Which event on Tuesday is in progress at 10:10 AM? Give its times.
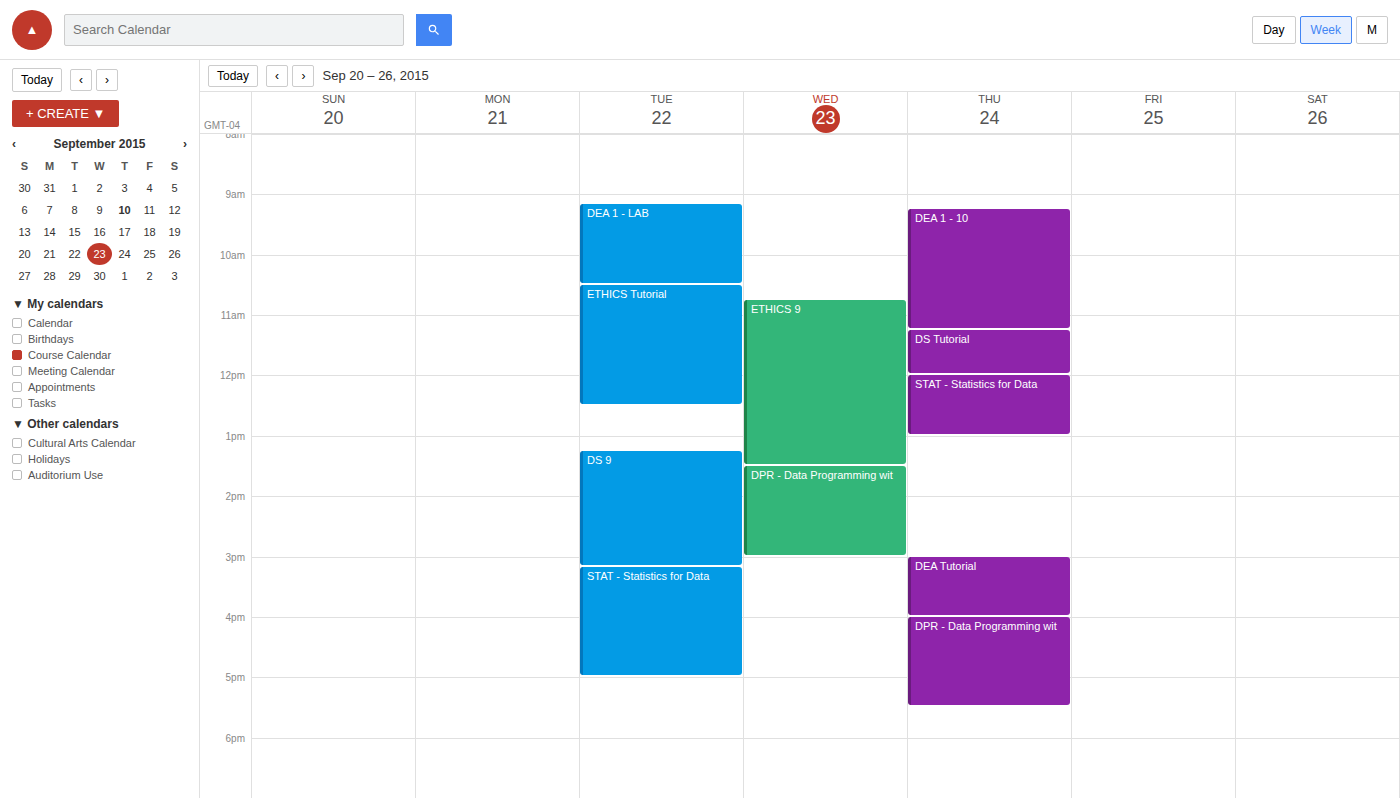
"DEA 1 - LAB", 9:10 AM to 10:30 AM